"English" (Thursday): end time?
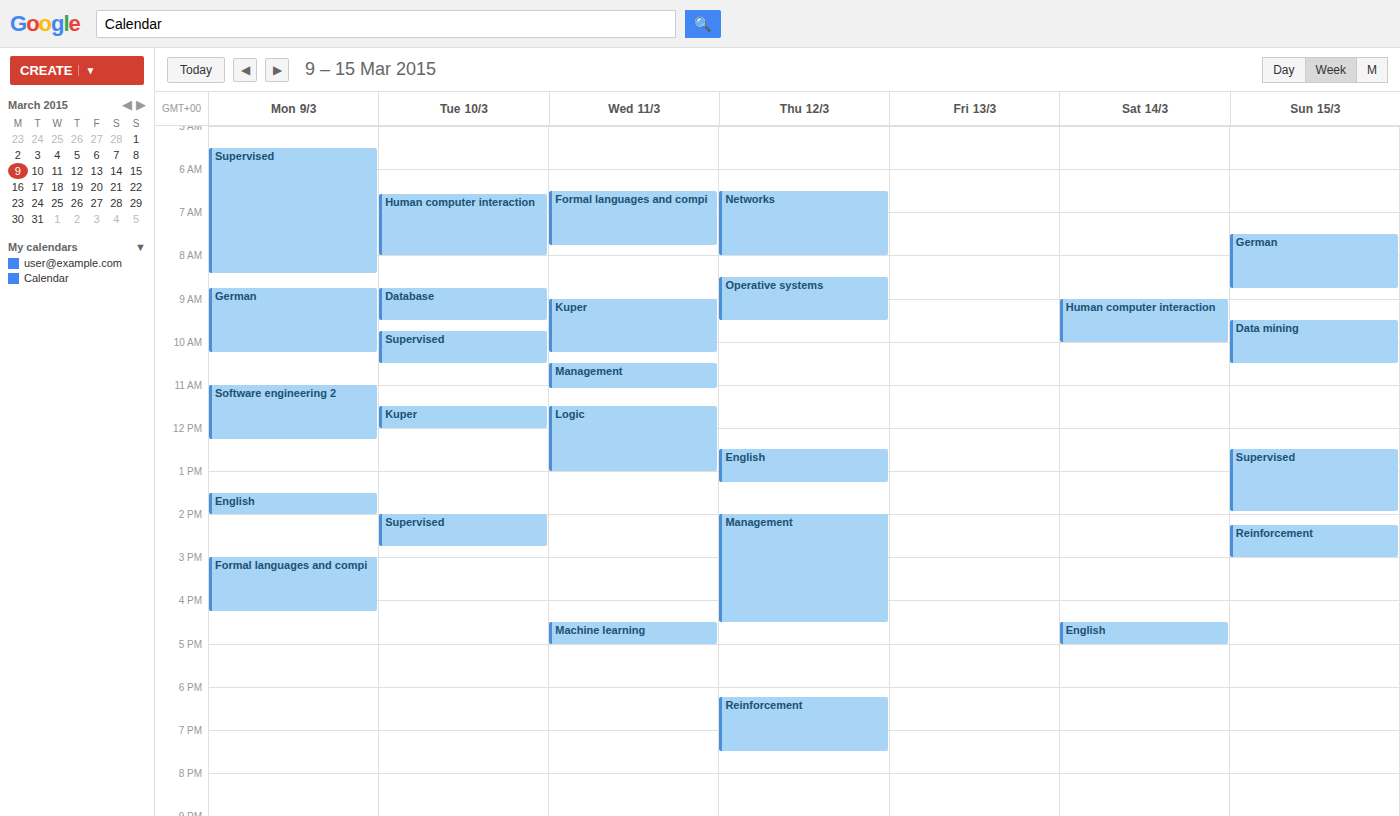
1:15 PM